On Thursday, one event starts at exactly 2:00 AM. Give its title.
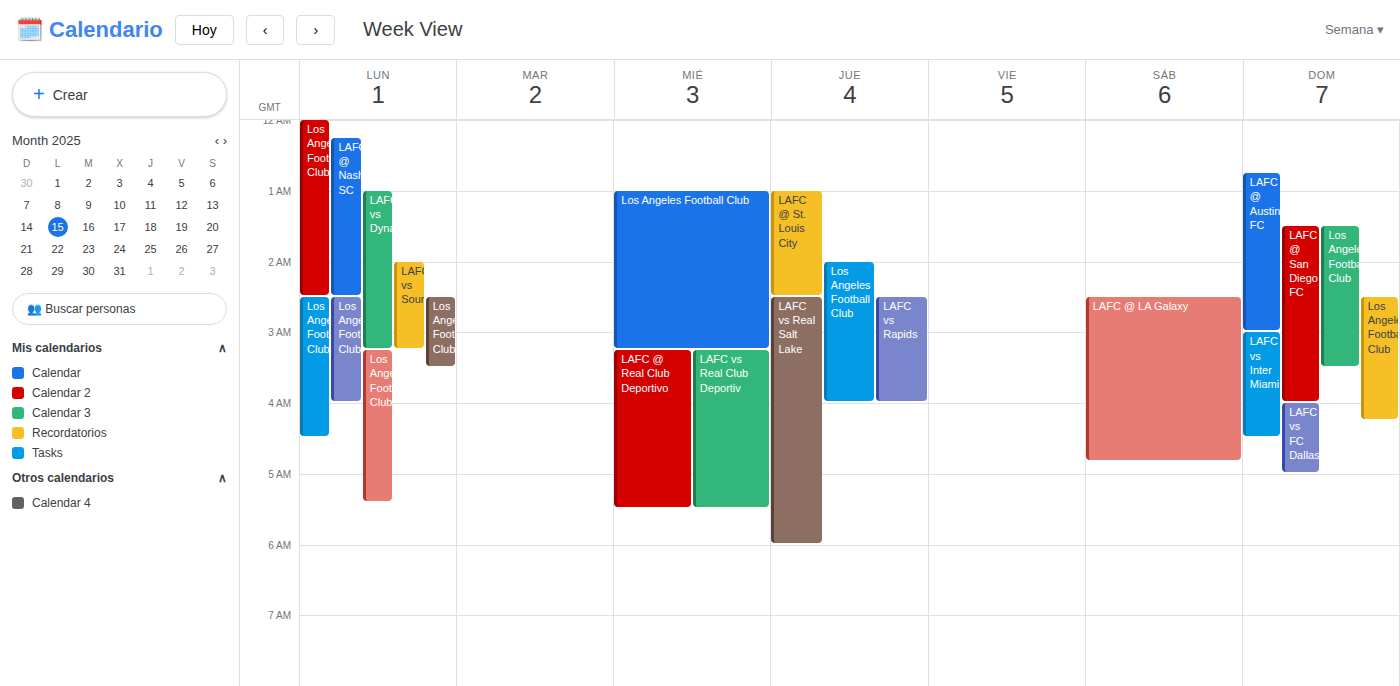
"Los Angeles Football Club"